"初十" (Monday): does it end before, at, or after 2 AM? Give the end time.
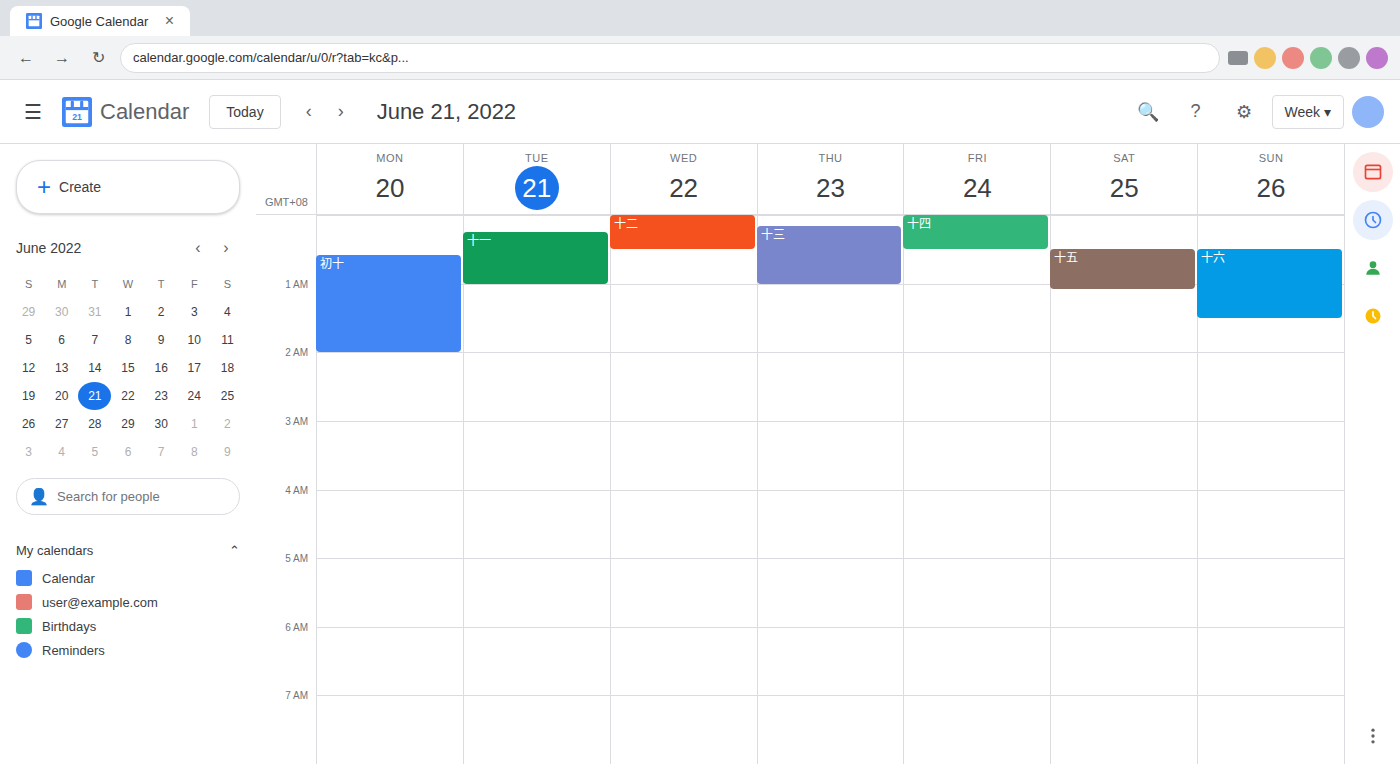
2:00 AM -- exactly at 2 AM, on the 2 AM line.